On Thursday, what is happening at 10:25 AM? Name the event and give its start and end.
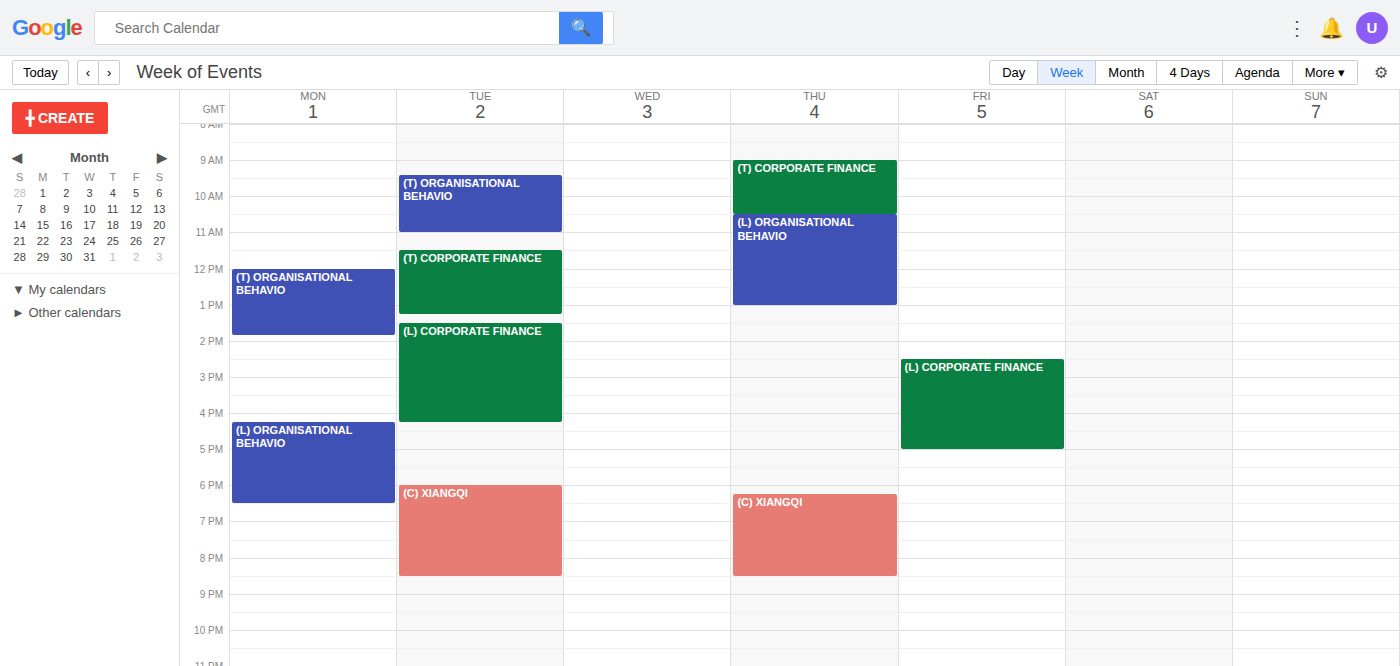
"(T) CORPORATE FINANCE", 9:00 AM to 10:30 AM